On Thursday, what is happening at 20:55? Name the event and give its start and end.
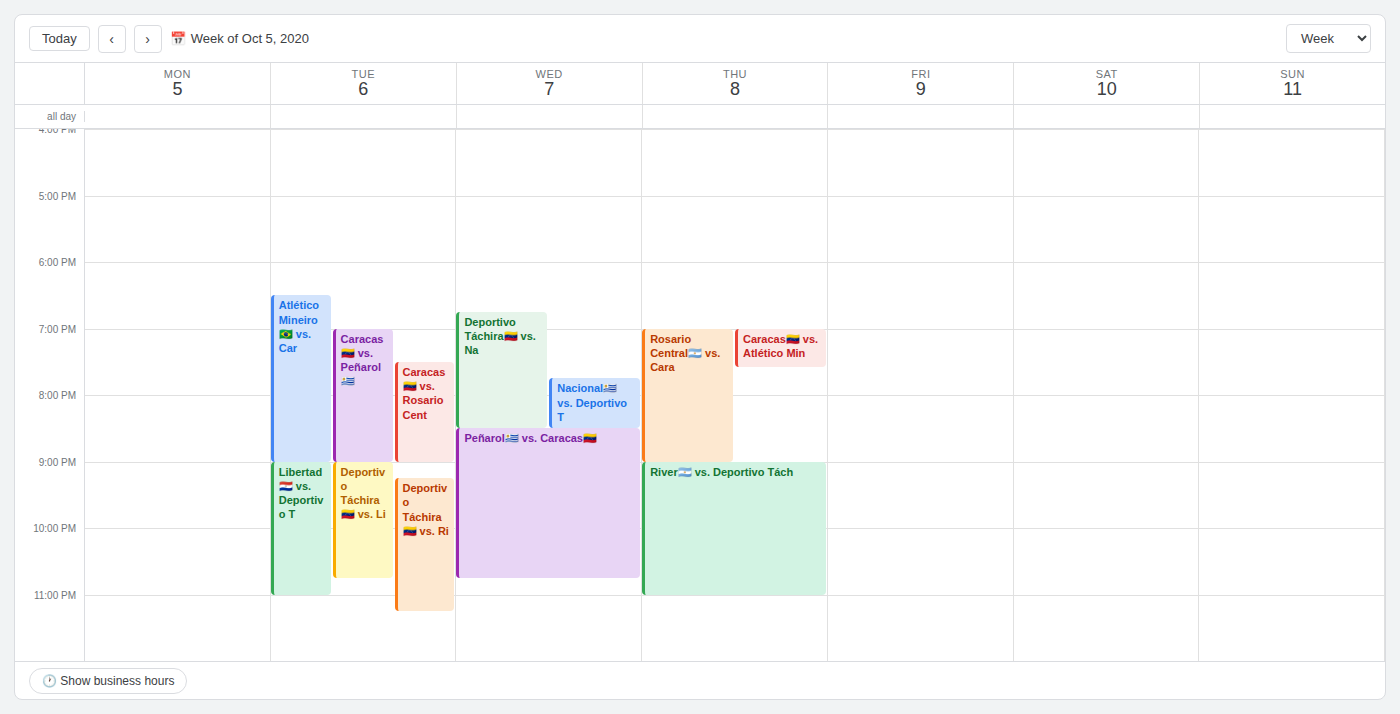
"Rosario Central🇦🇷 vs. Cara", 19:00 to 21:00